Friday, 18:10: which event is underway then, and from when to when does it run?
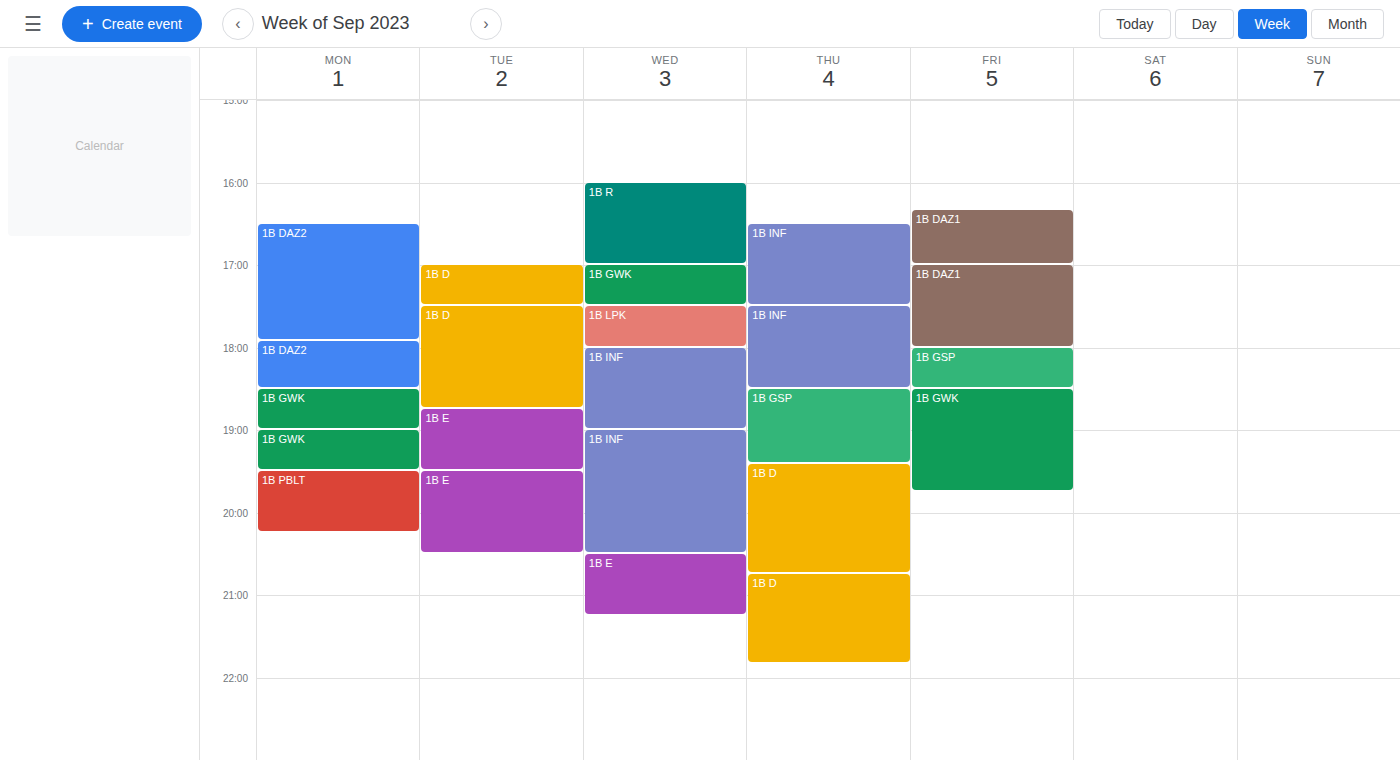
"1B GSP", 18:00 to 18:30